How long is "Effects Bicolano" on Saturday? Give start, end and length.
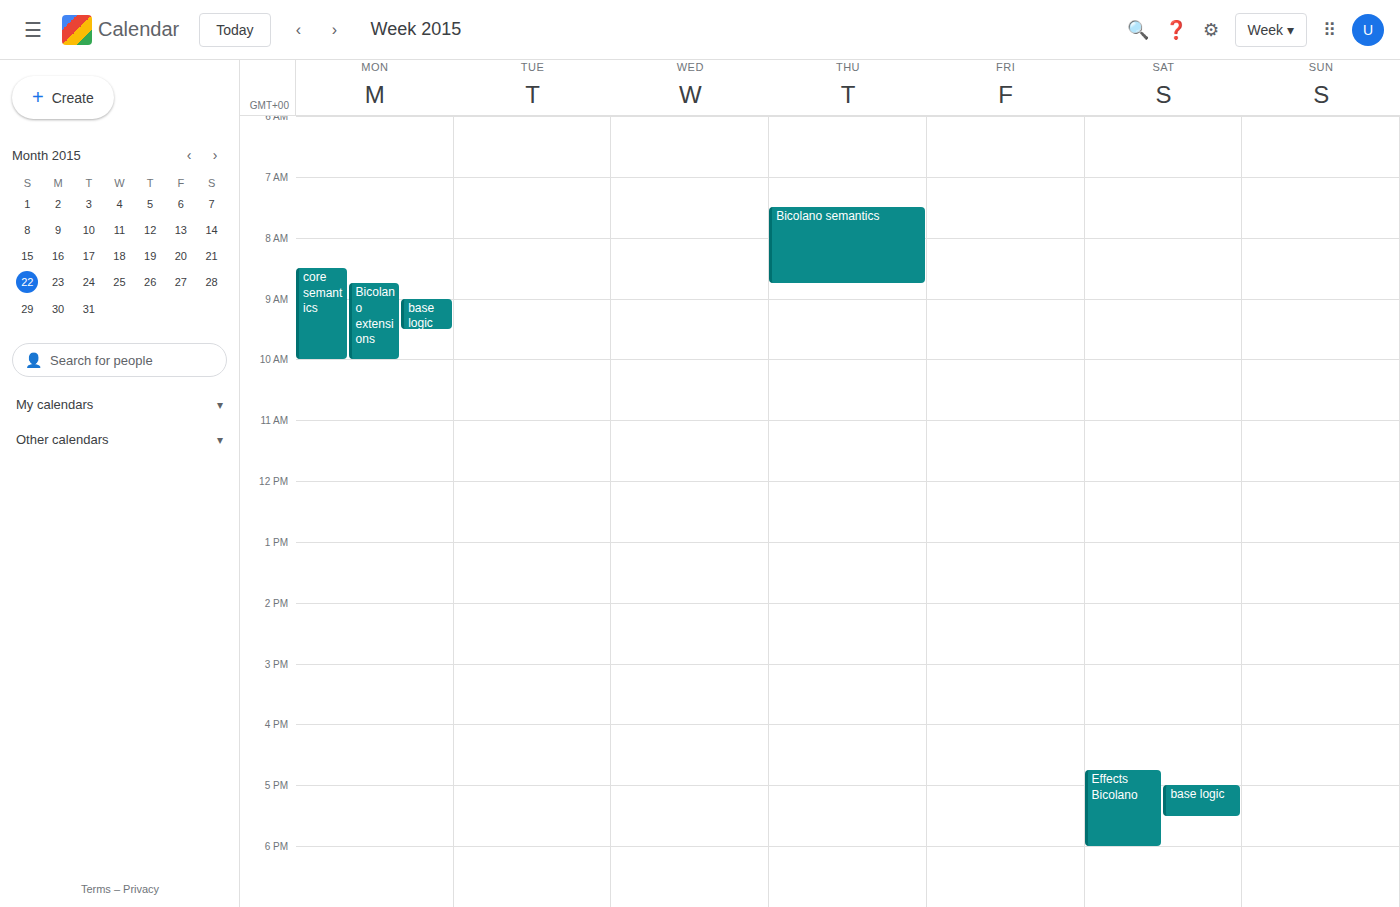
4:45 PM to 6:00 PM, 1 hour 15 minutes